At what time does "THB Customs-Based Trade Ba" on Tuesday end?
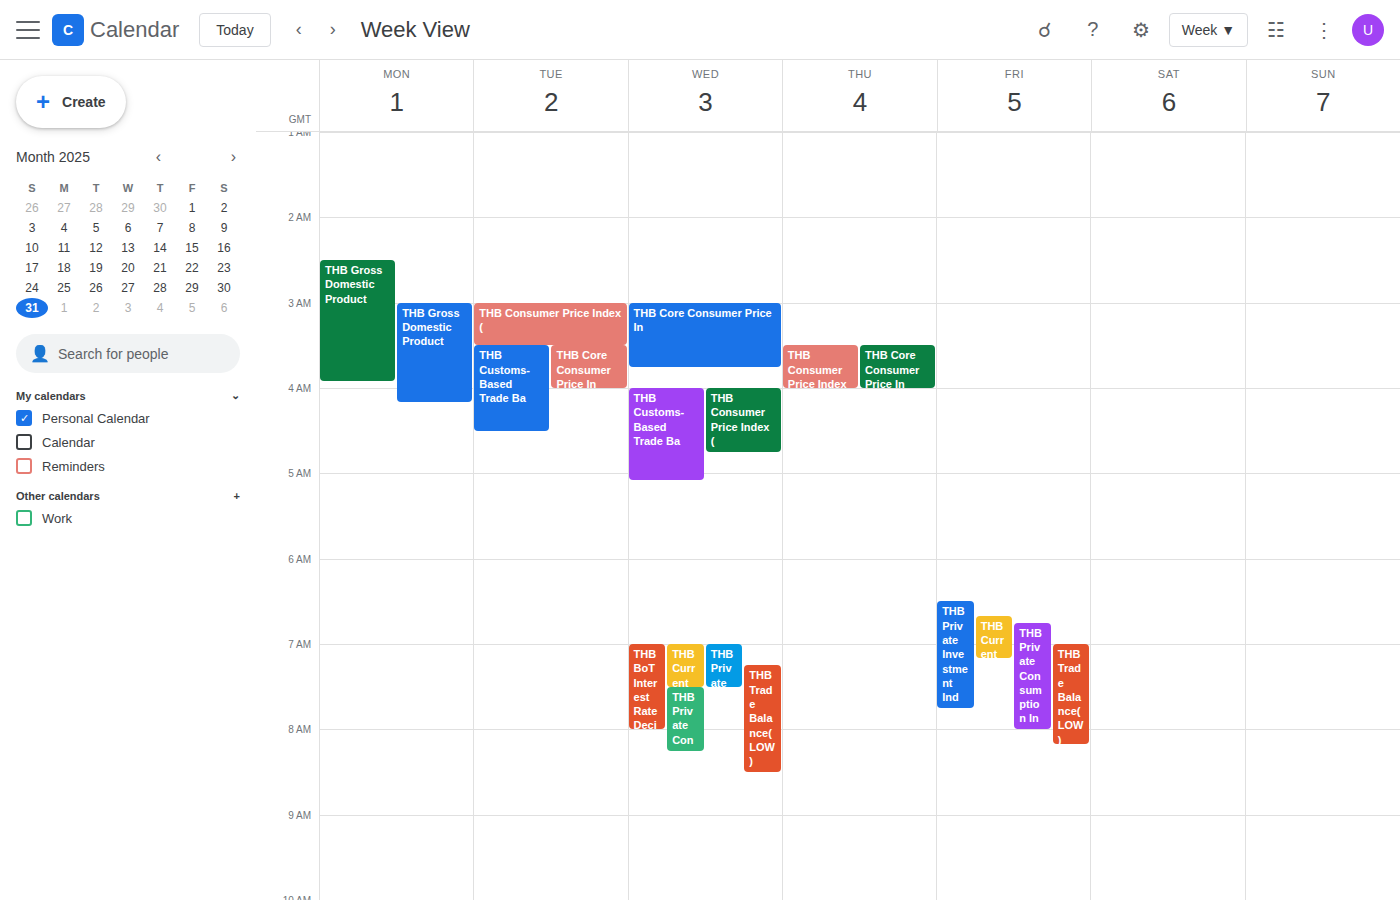
4:30 AM